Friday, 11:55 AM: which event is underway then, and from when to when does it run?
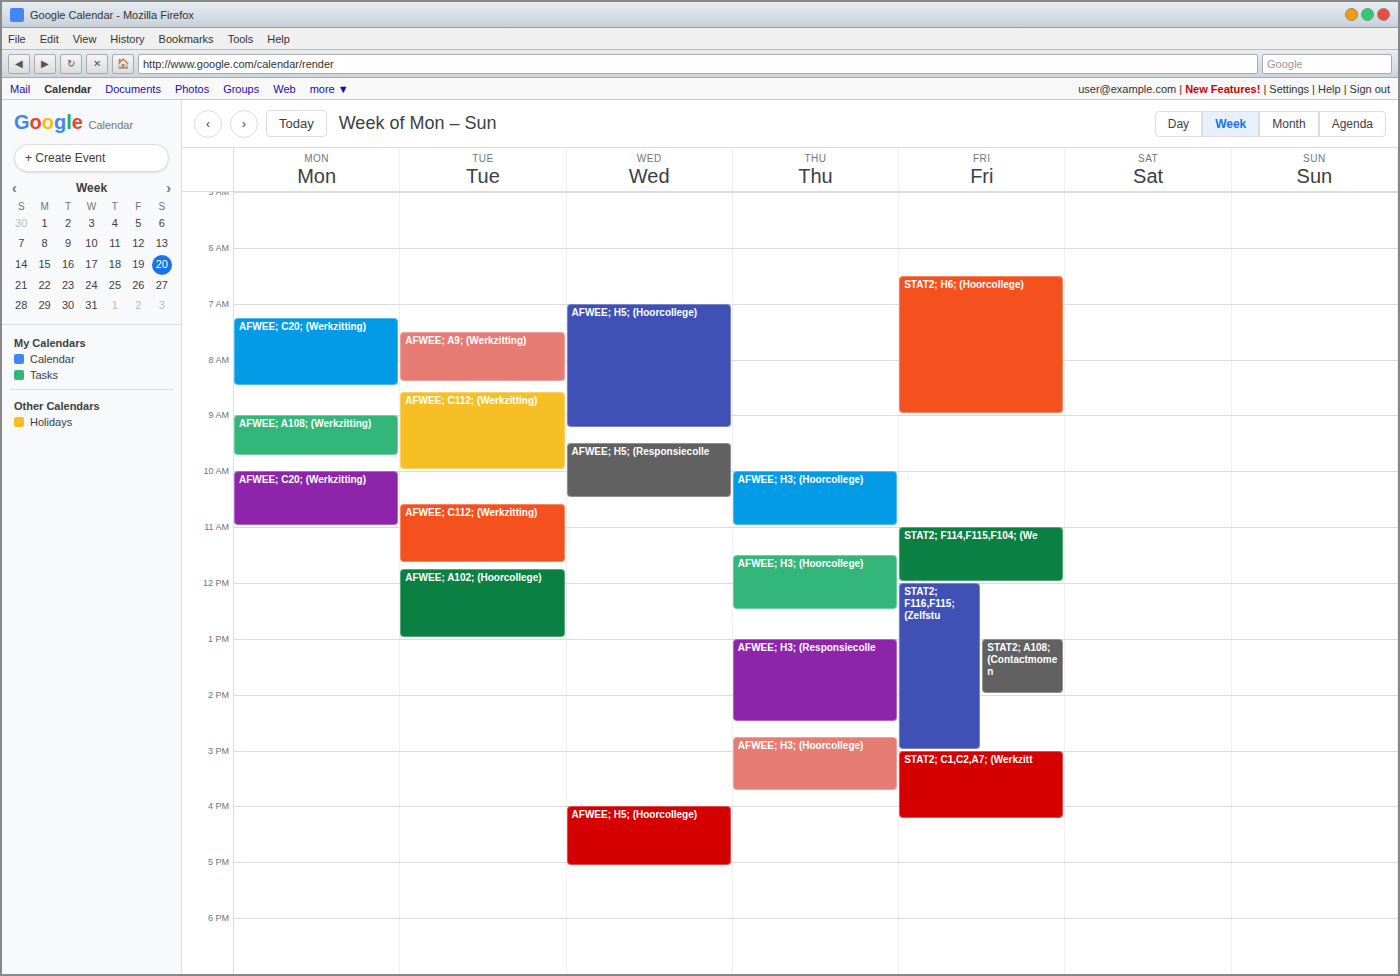
"STAT2; F114,F115,F104; (We", 11:00 AM to 12:00 PM